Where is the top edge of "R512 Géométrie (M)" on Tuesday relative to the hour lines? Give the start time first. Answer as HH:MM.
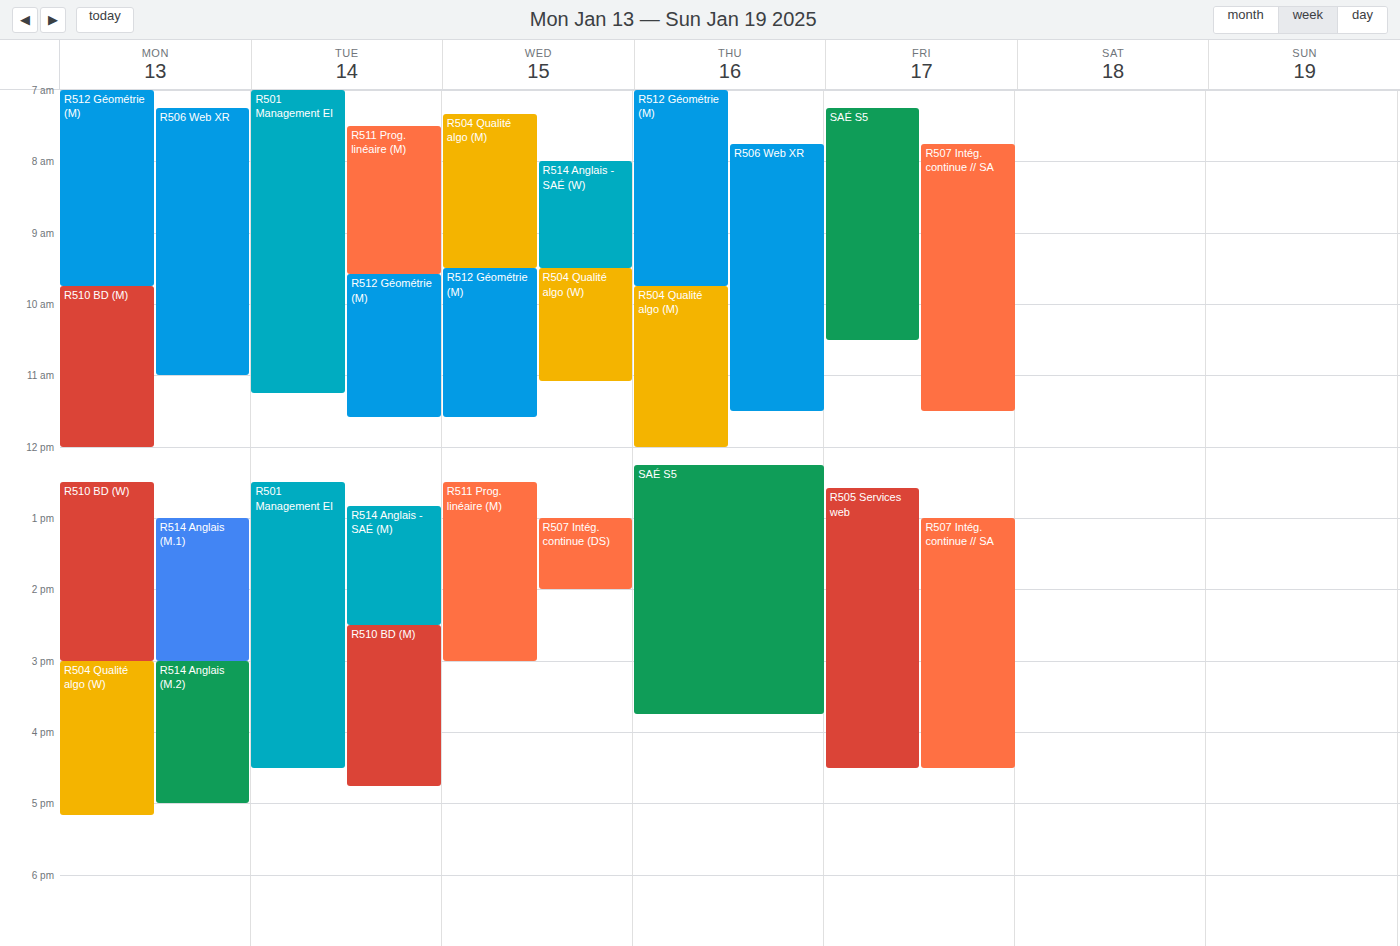
09:35 -- neither: 35 minutes below the 09:00 line and 25 minutes above the 10:00 line.